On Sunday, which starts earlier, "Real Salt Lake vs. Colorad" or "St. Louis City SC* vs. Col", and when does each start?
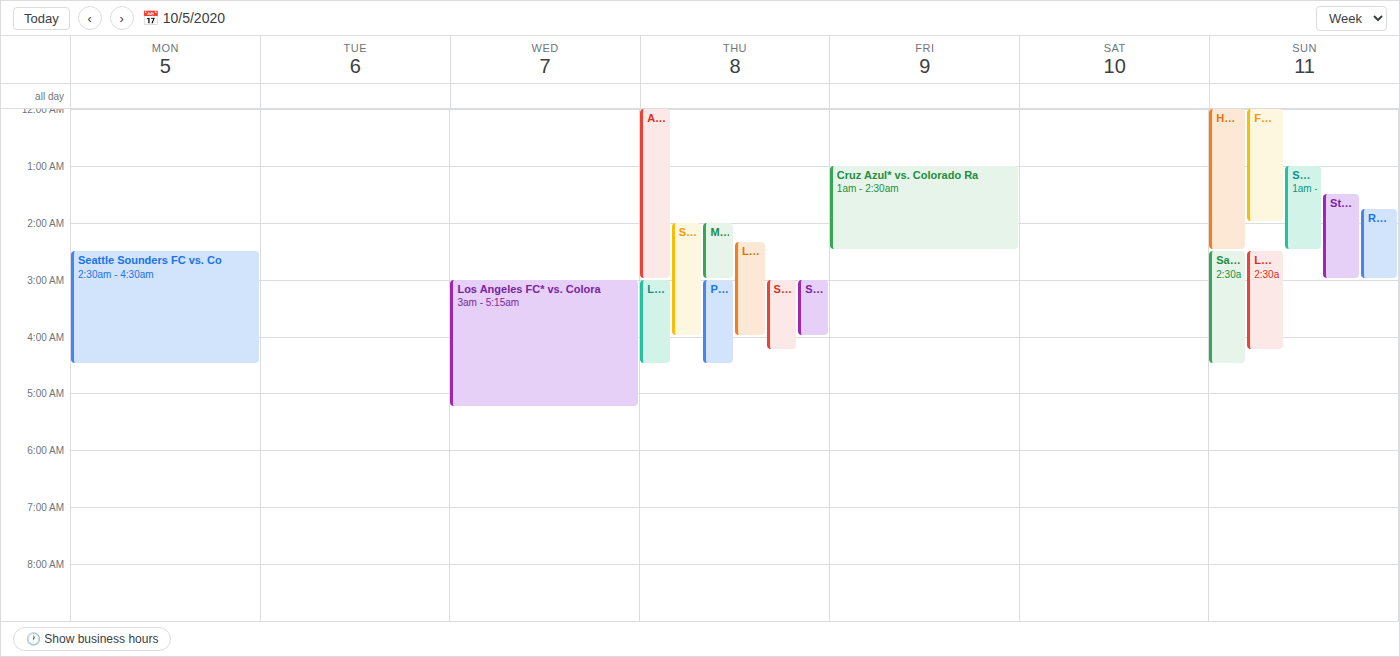
"St. Louis City SC* vs. Col" 1:30 AM; "Real Salt Lake vs. Colorad" 1:45 AM.